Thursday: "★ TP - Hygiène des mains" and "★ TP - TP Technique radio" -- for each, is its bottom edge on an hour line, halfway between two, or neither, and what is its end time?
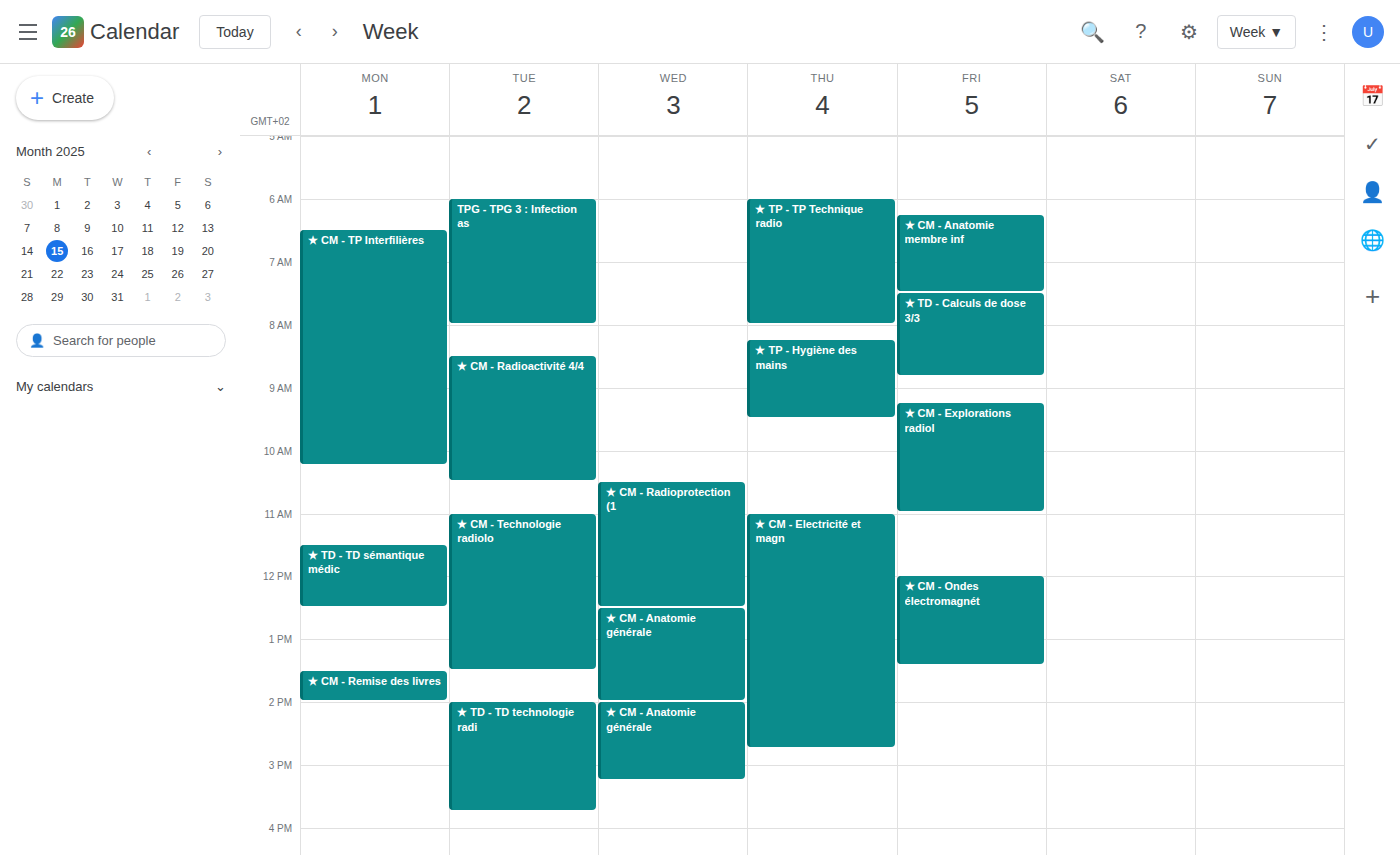
"★ TP - Hygiène des mains": 9:30 AM, halfway between the 9 AM and 10 AM lines. "★ TP - TP Technique radio": 8:00 AM, exactly on the 8 AM line.